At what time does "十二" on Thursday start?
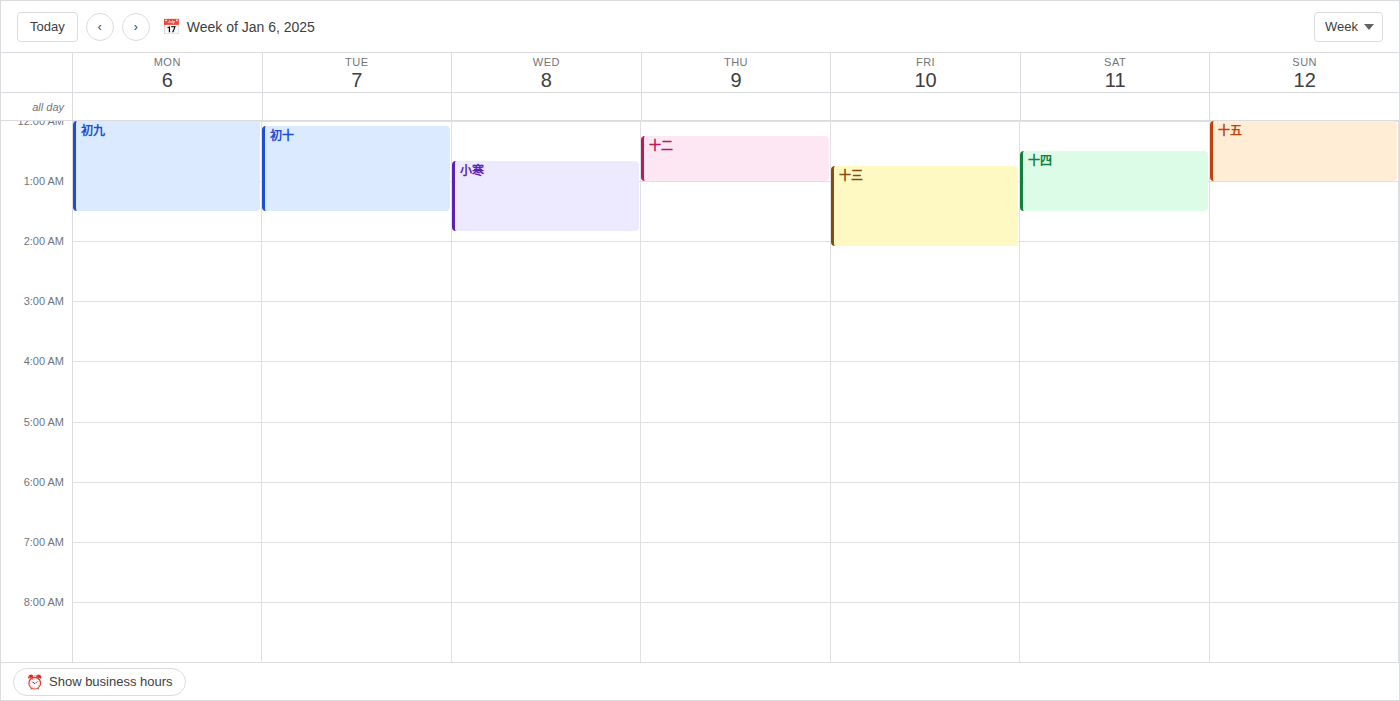
12:15 AM